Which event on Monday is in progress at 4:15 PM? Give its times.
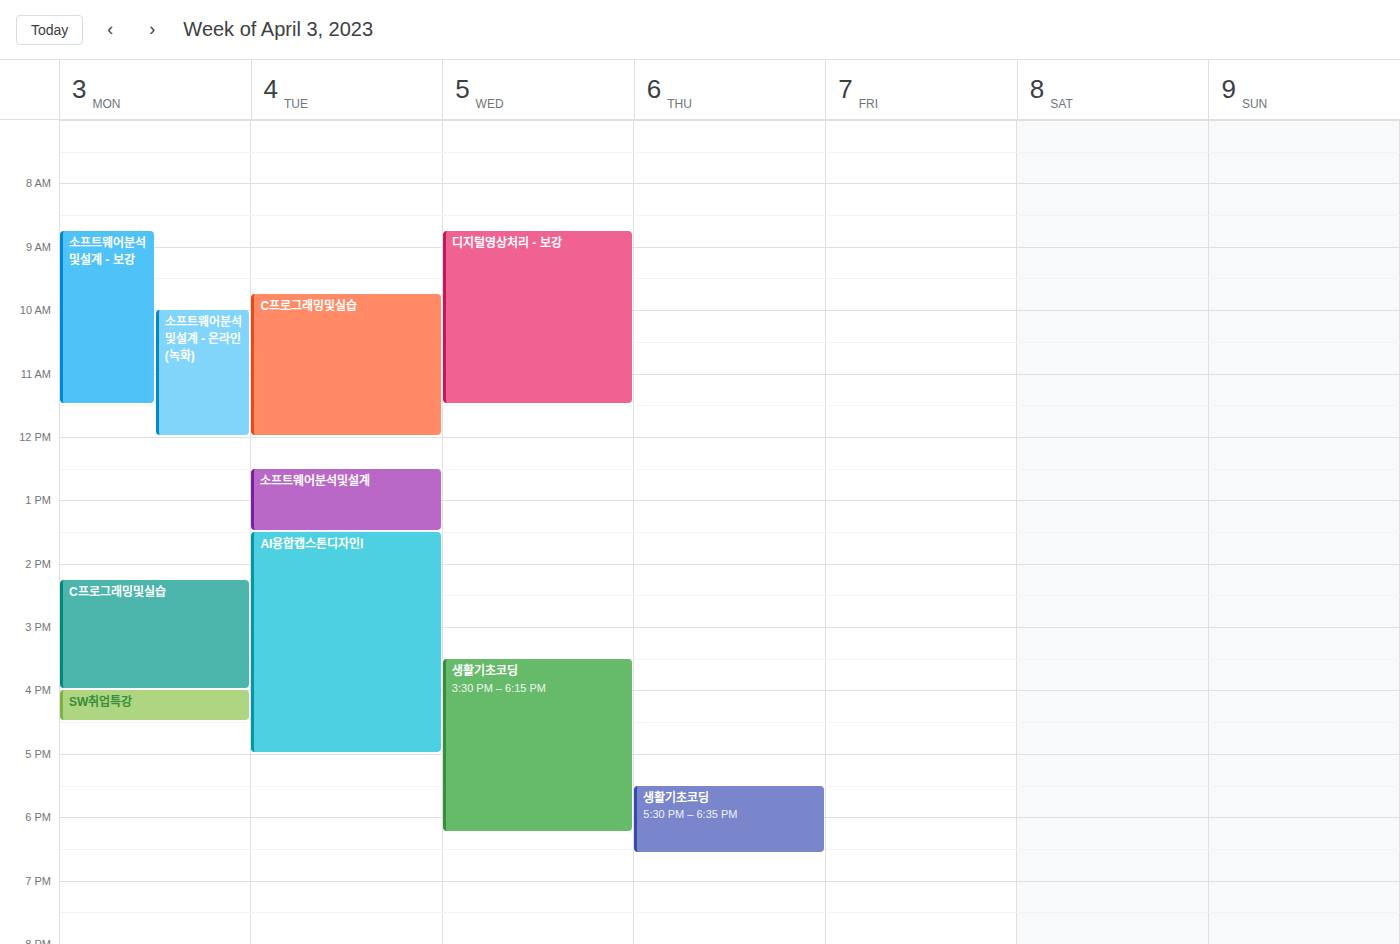
"SW취업특강", 4:00 PM to 4:30 PM